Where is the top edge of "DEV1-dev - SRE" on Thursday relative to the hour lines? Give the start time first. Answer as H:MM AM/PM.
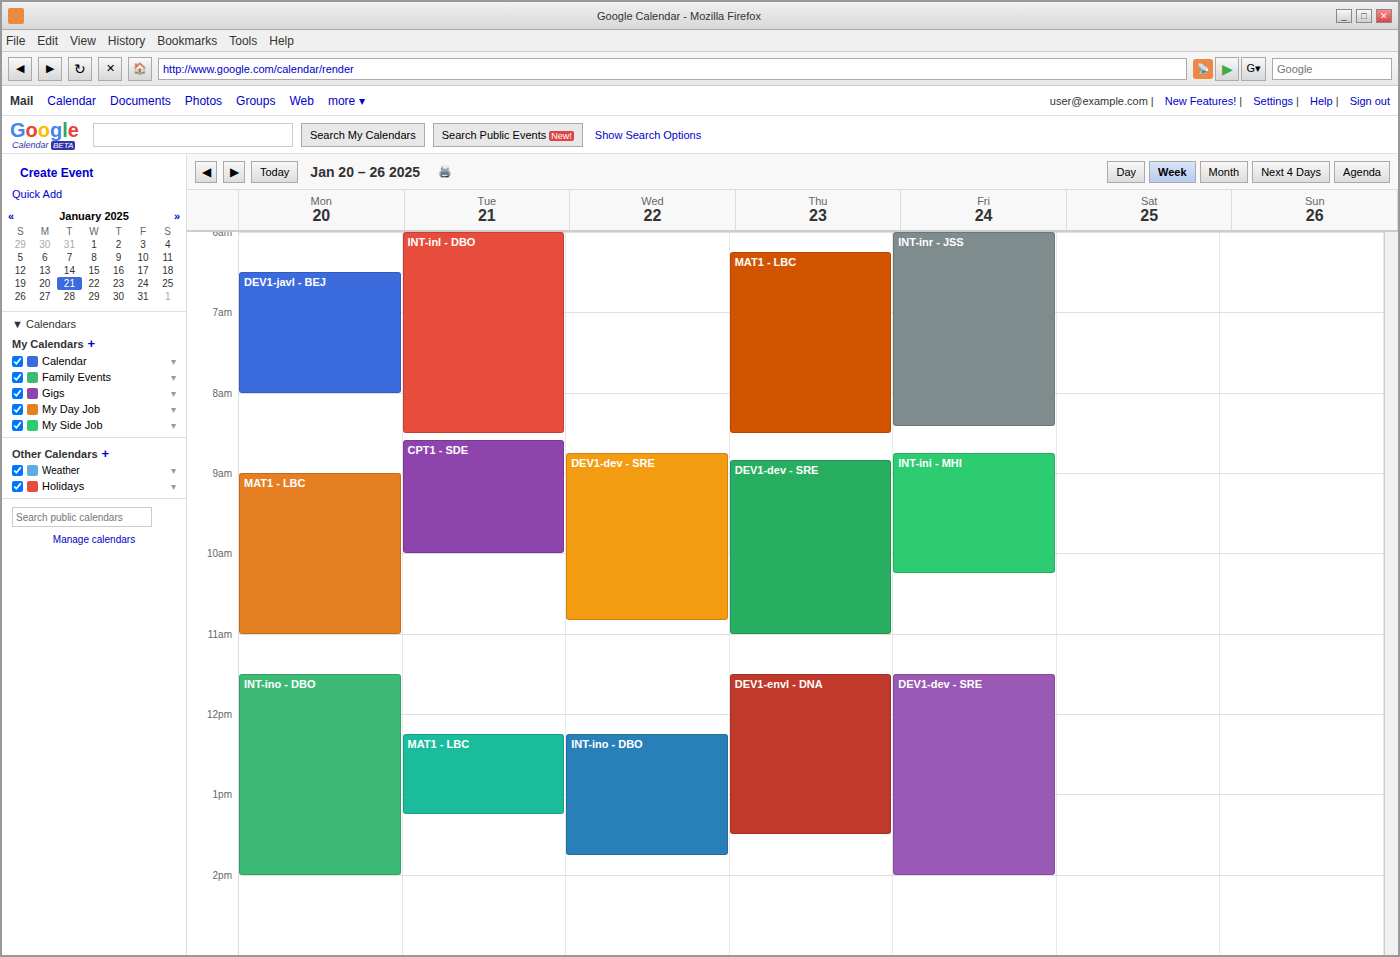
8:50 AM -- neither: 50 minutes below the 8 AM line and 10 minutes above the 9 AM line.